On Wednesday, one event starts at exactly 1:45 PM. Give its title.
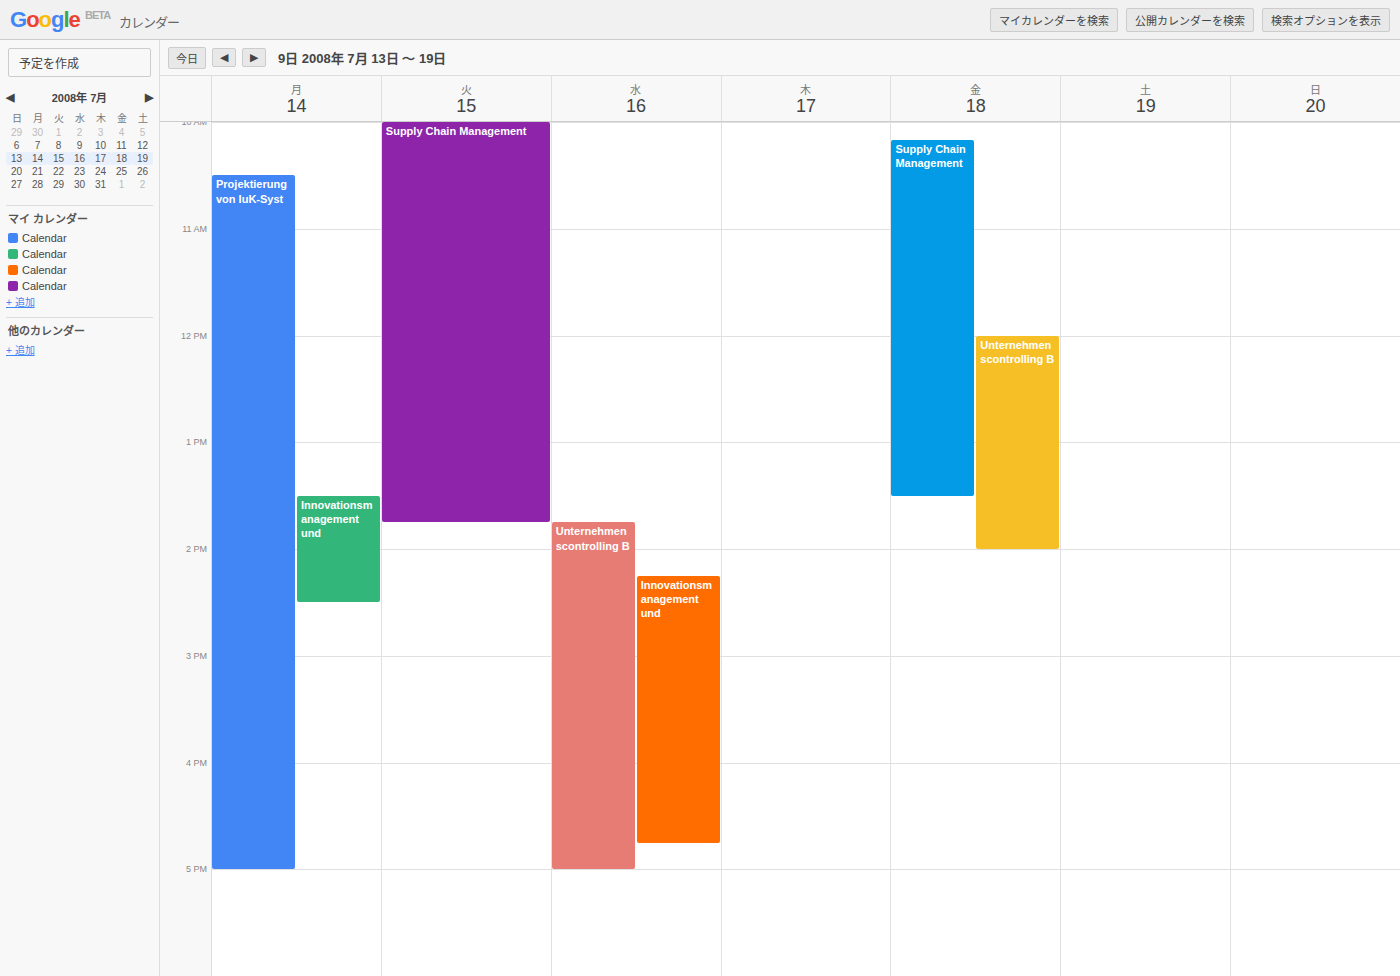
"Unternehmenscontrolling B"